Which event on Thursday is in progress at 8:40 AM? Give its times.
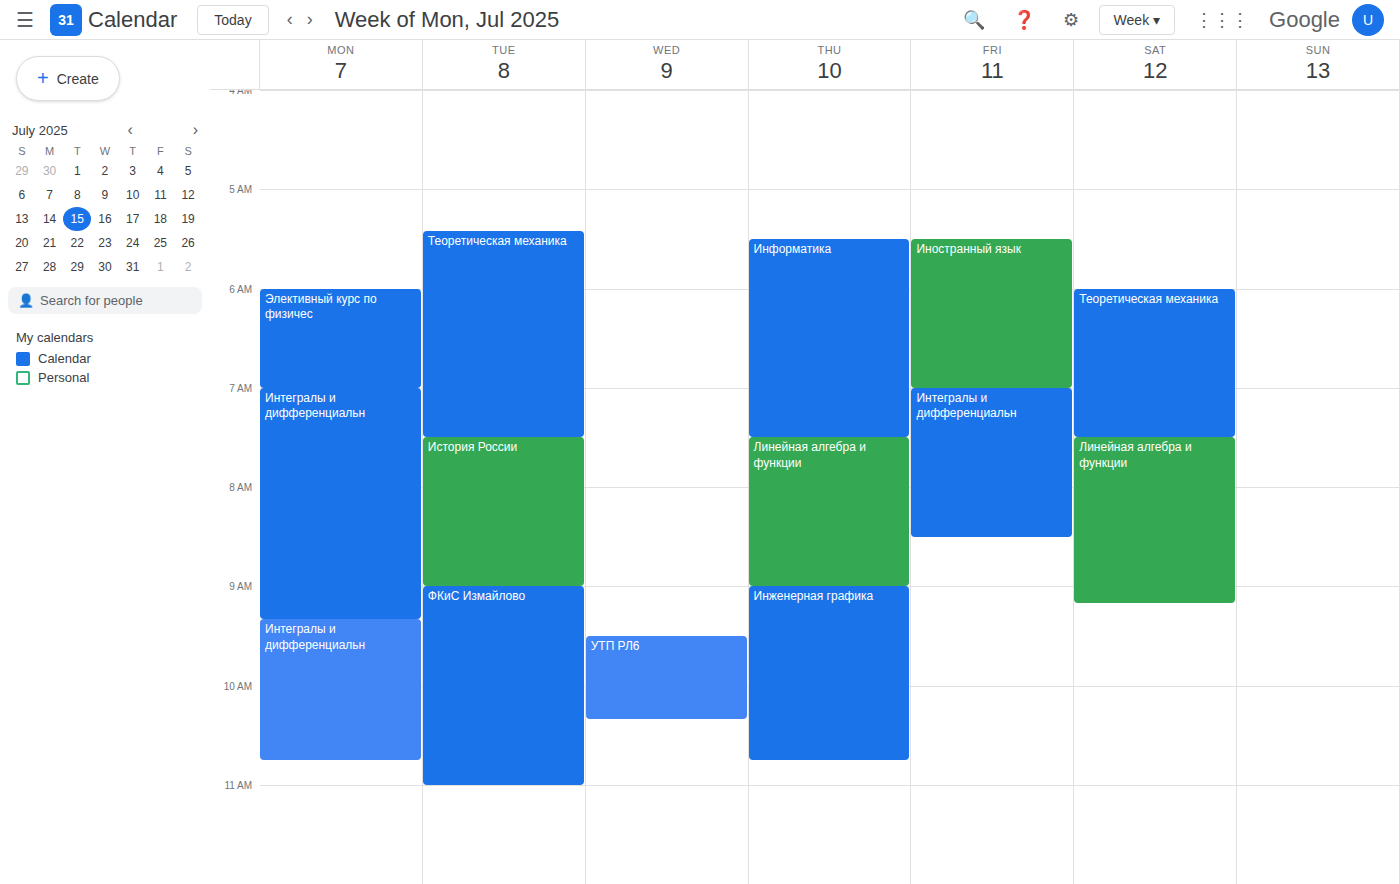
"Линейная алгебра и функции", 7:30 AM to 9:00 AM